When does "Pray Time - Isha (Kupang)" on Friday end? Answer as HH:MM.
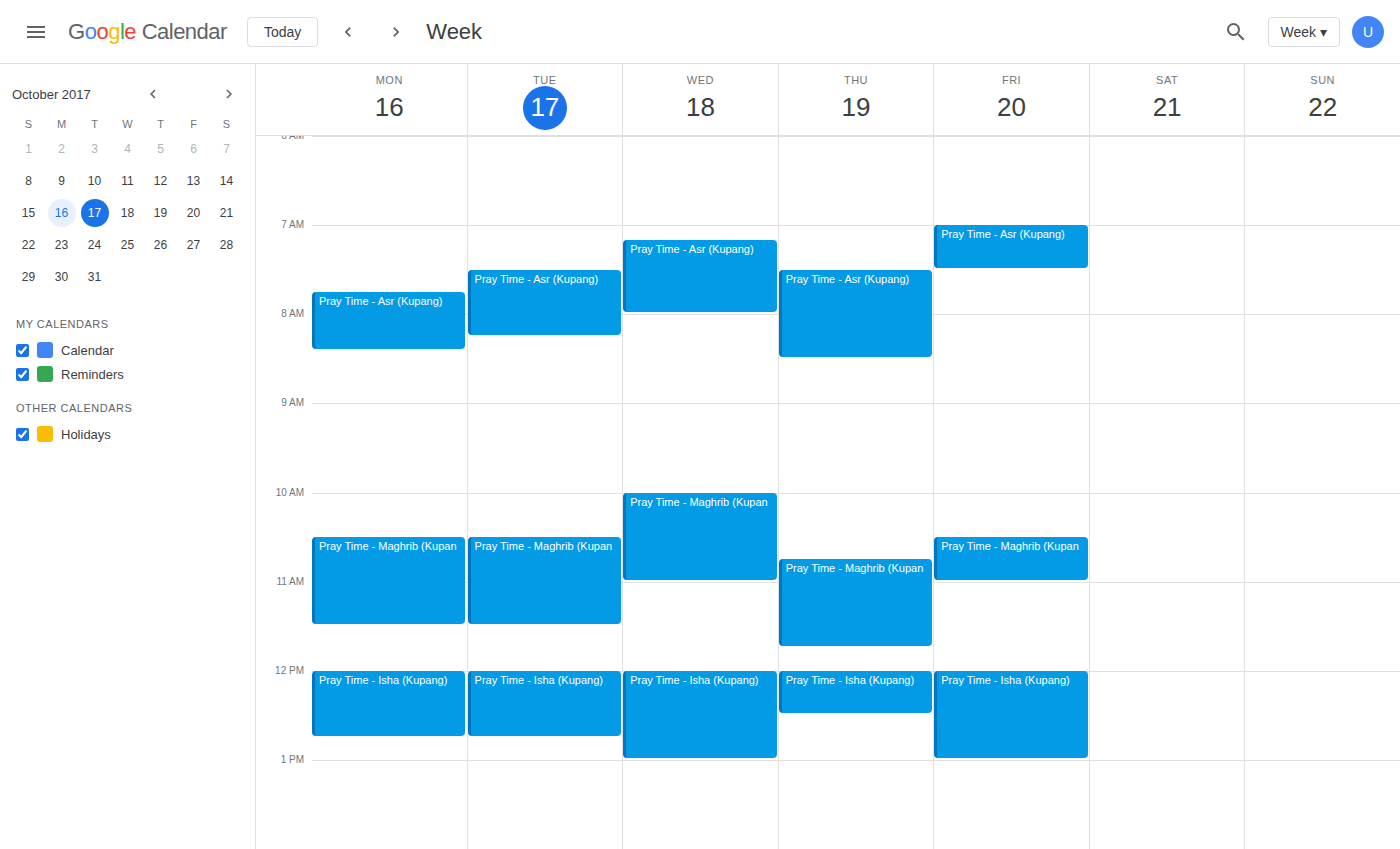
13:00